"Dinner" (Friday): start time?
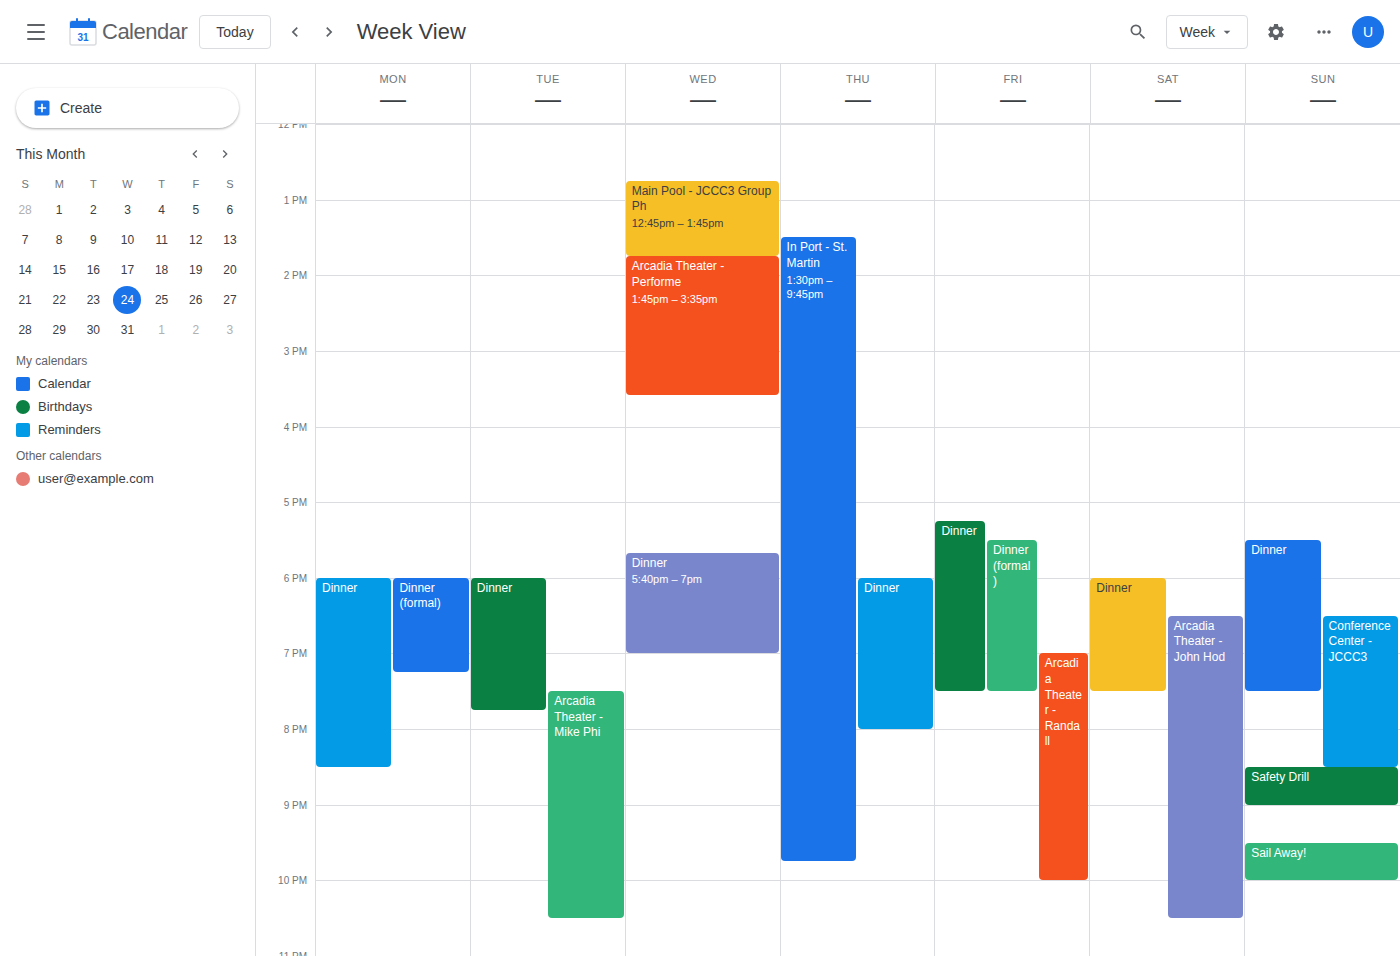
5:15 PM